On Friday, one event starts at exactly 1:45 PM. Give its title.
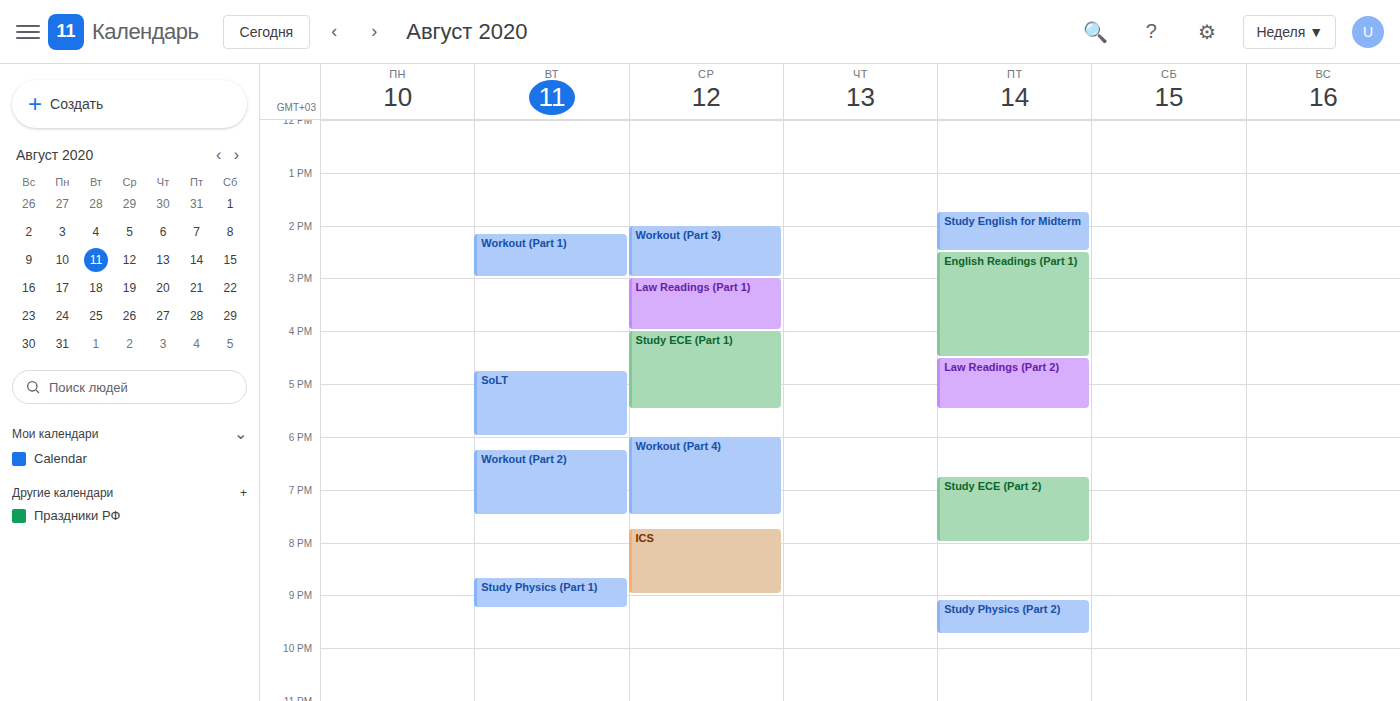
"Study English for Midterm"